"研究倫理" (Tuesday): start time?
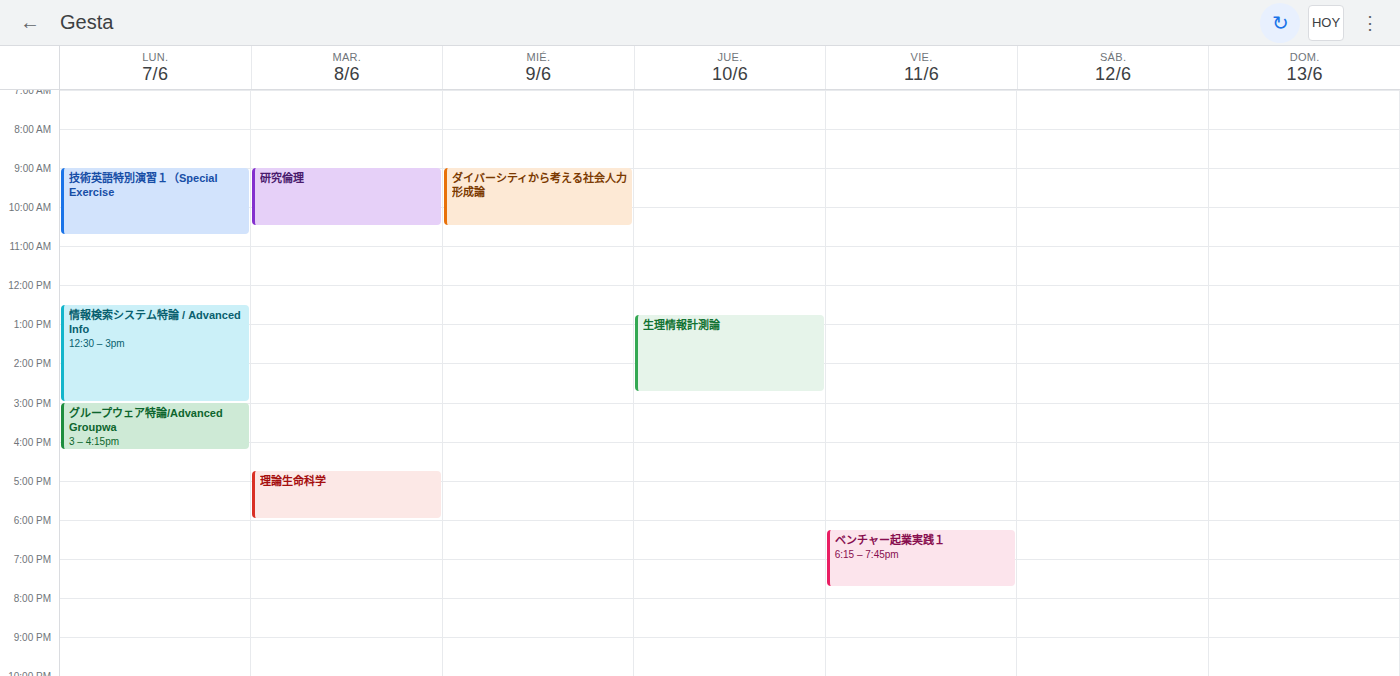
9:00 AM